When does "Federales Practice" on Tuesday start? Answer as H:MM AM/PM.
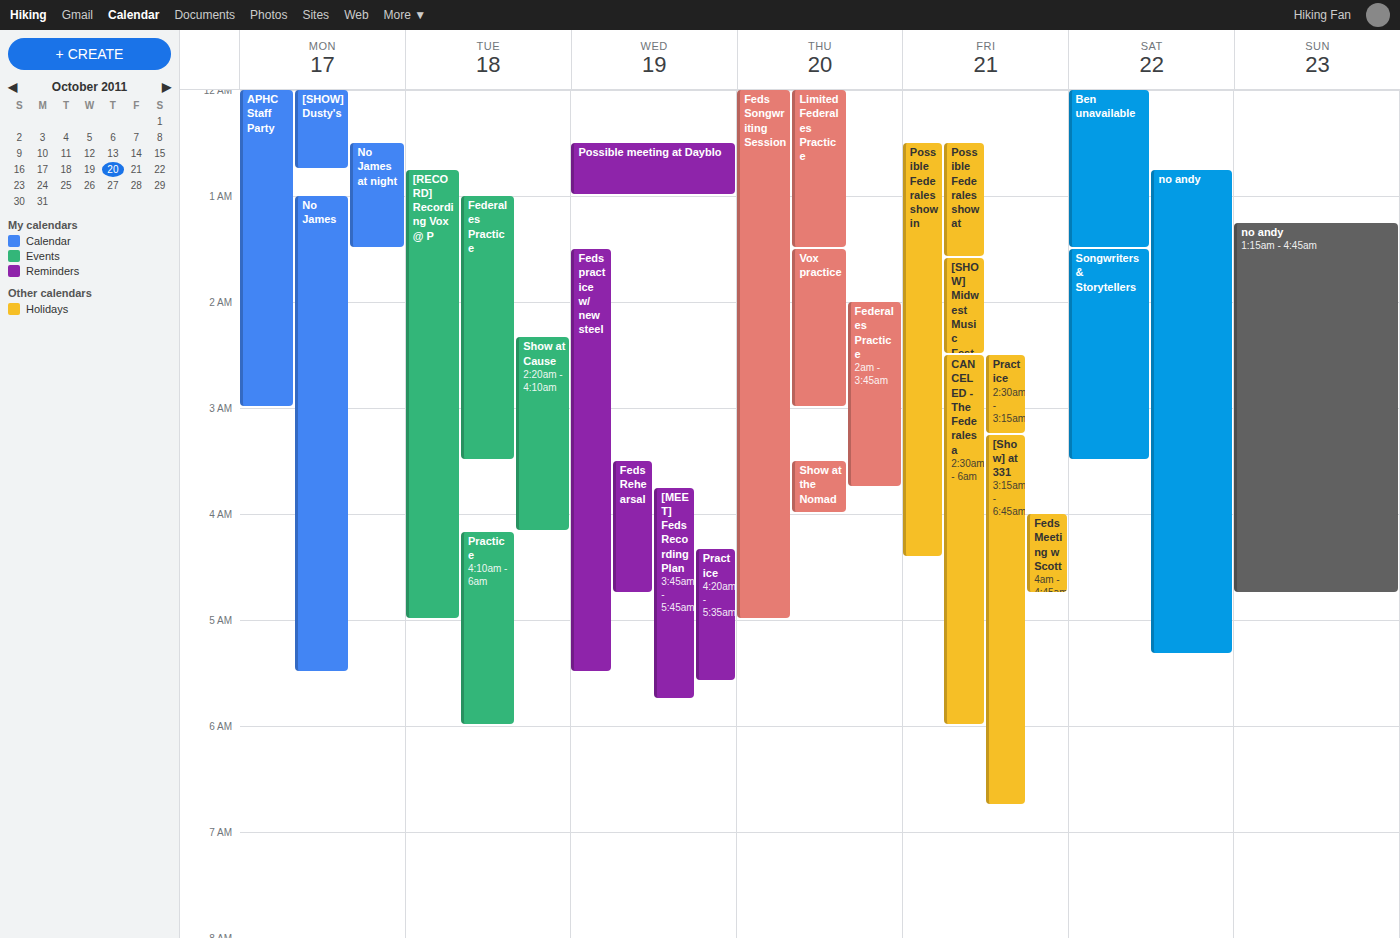
1:00 AM